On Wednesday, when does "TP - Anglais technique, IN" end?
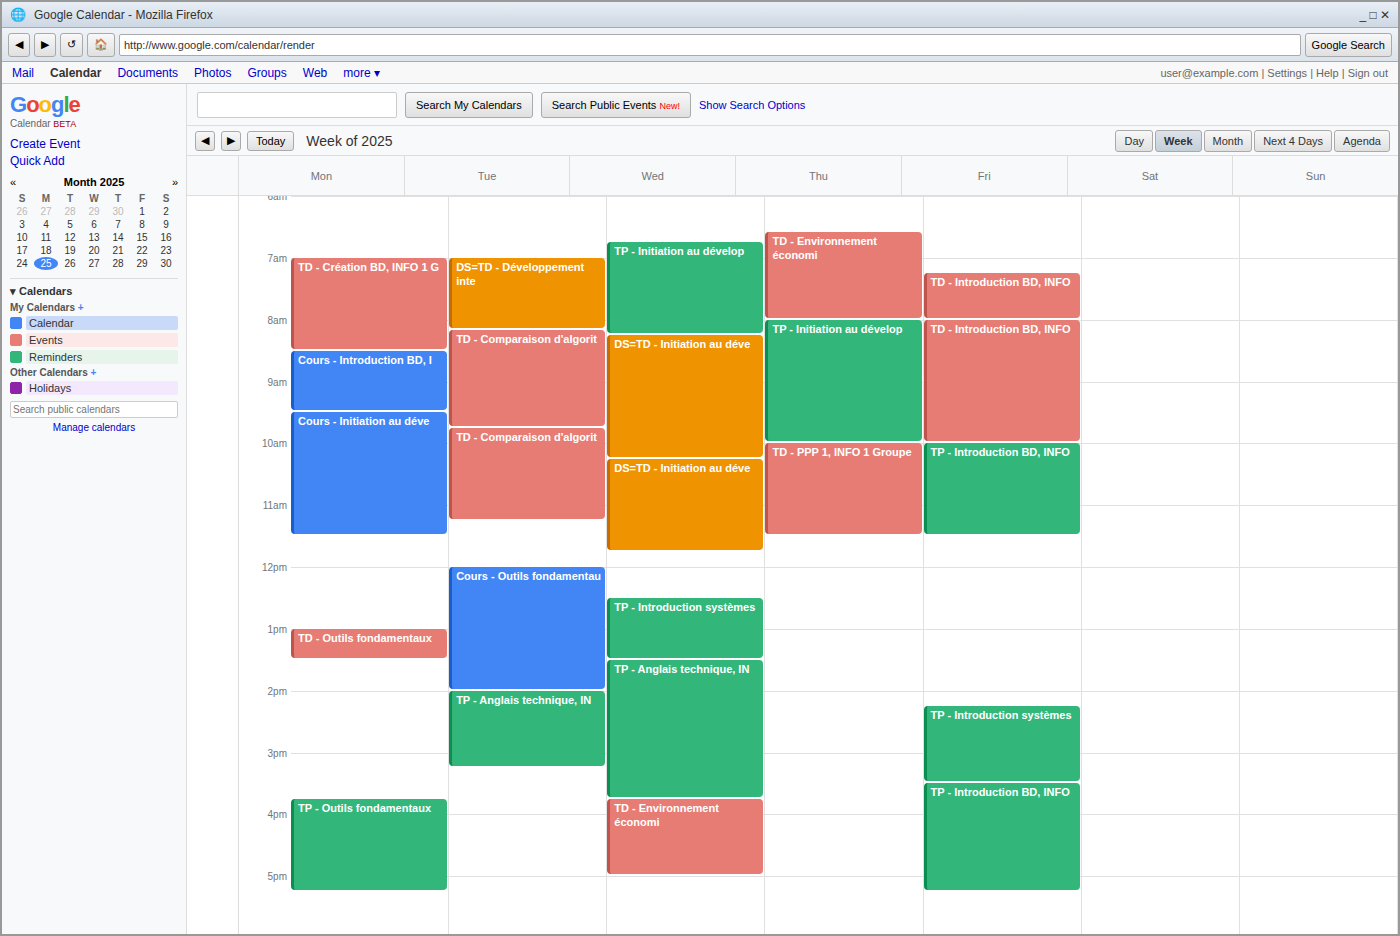
3:45 PM